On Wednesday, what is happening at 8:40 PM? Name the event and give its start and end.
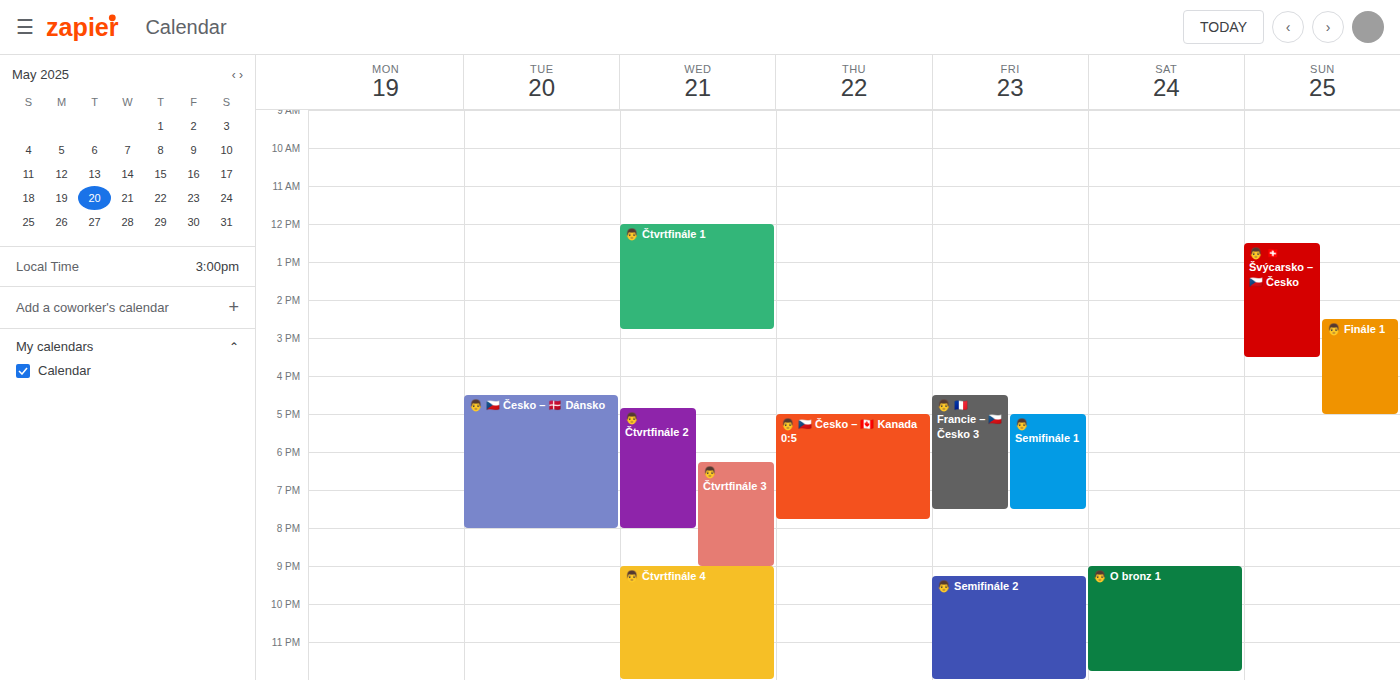
"👨 Čtvrtfinále 3", 6:15 PM to 9:00 PM